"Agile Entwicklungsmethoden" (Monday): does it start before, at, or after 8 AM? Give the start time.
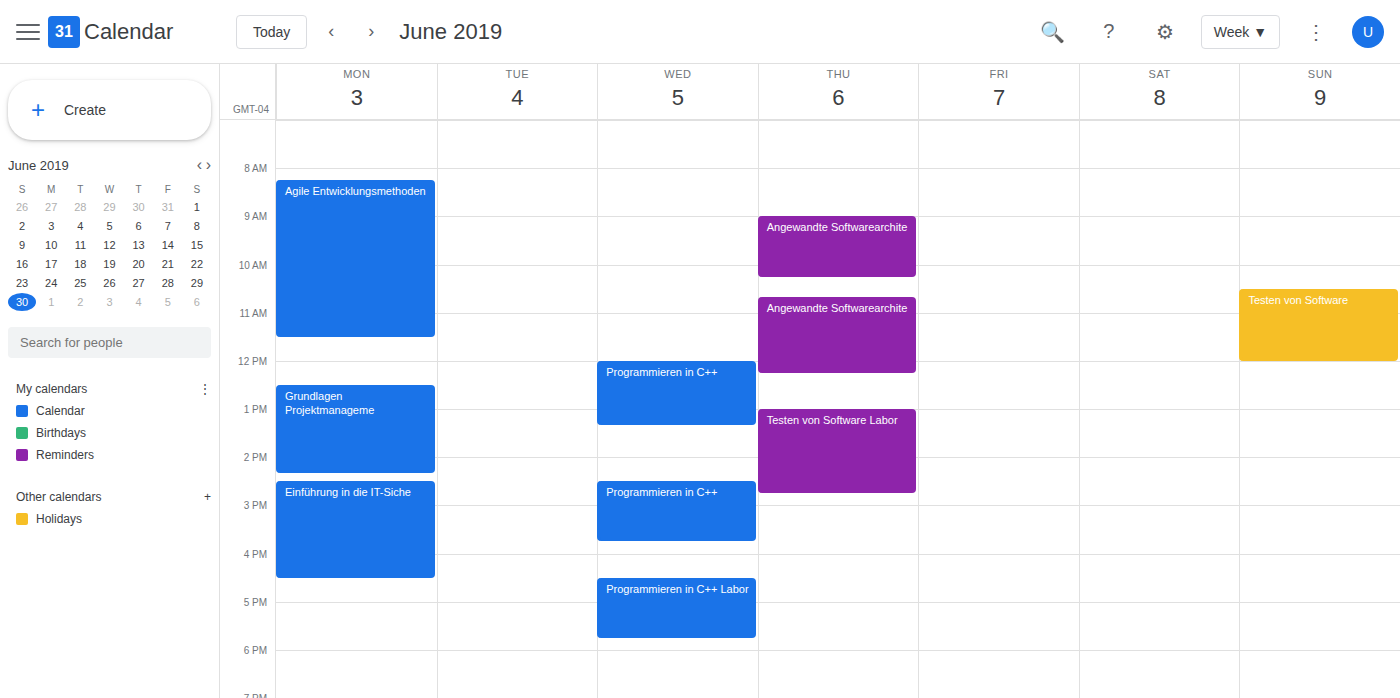
8:15 AM -- after 8 AM, 15 minutes below the 8 AM line.